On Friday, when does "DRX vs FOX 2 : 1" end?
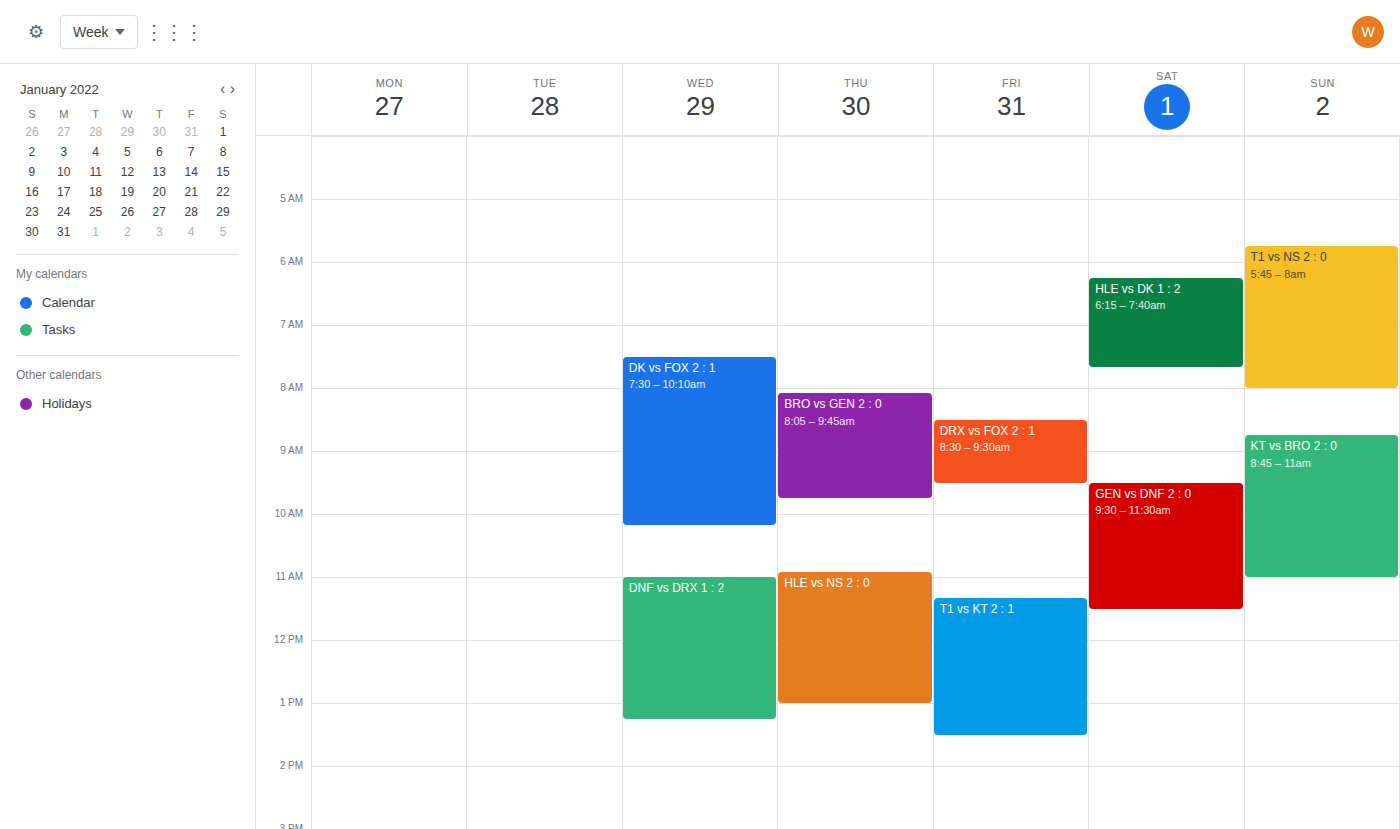
9:30 AM